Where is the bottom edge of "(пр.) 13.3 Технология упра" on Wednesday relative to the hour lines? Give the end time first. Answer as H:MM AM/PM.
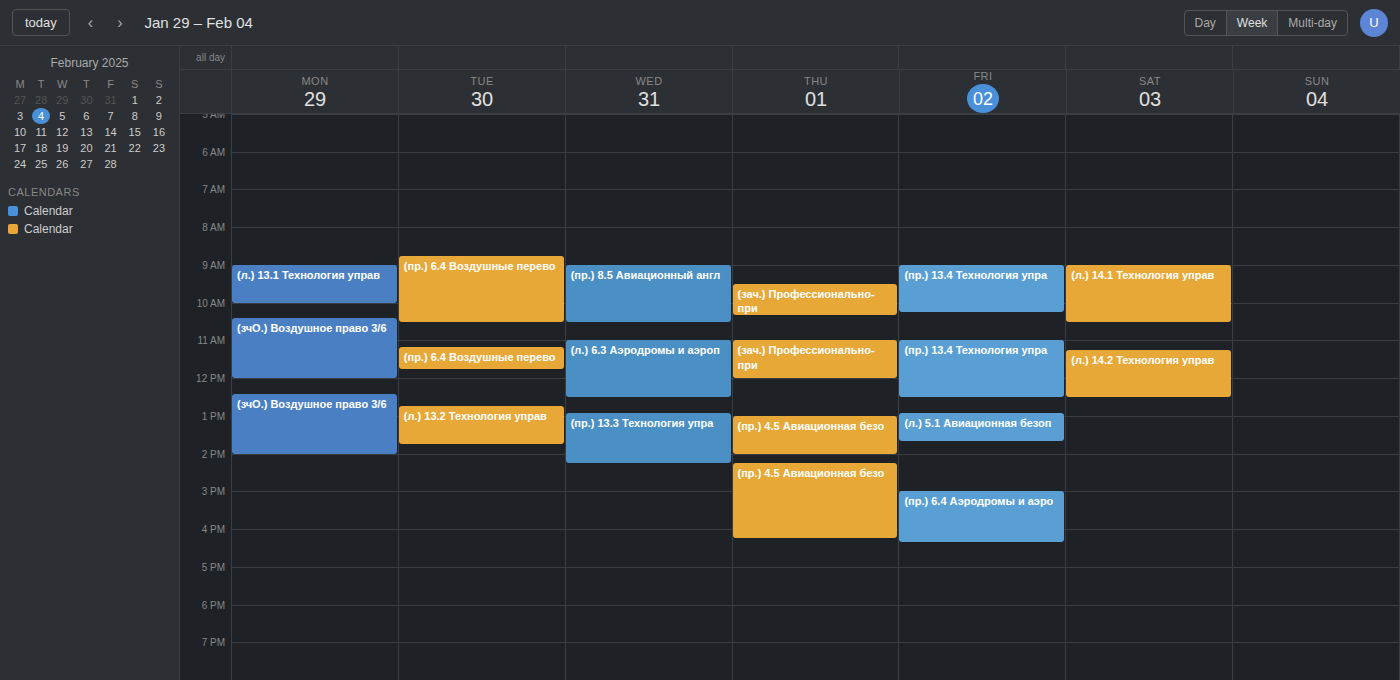
2:15 PM -- neither: a quarter of the way from the 2 PM line to the 3 PM line.